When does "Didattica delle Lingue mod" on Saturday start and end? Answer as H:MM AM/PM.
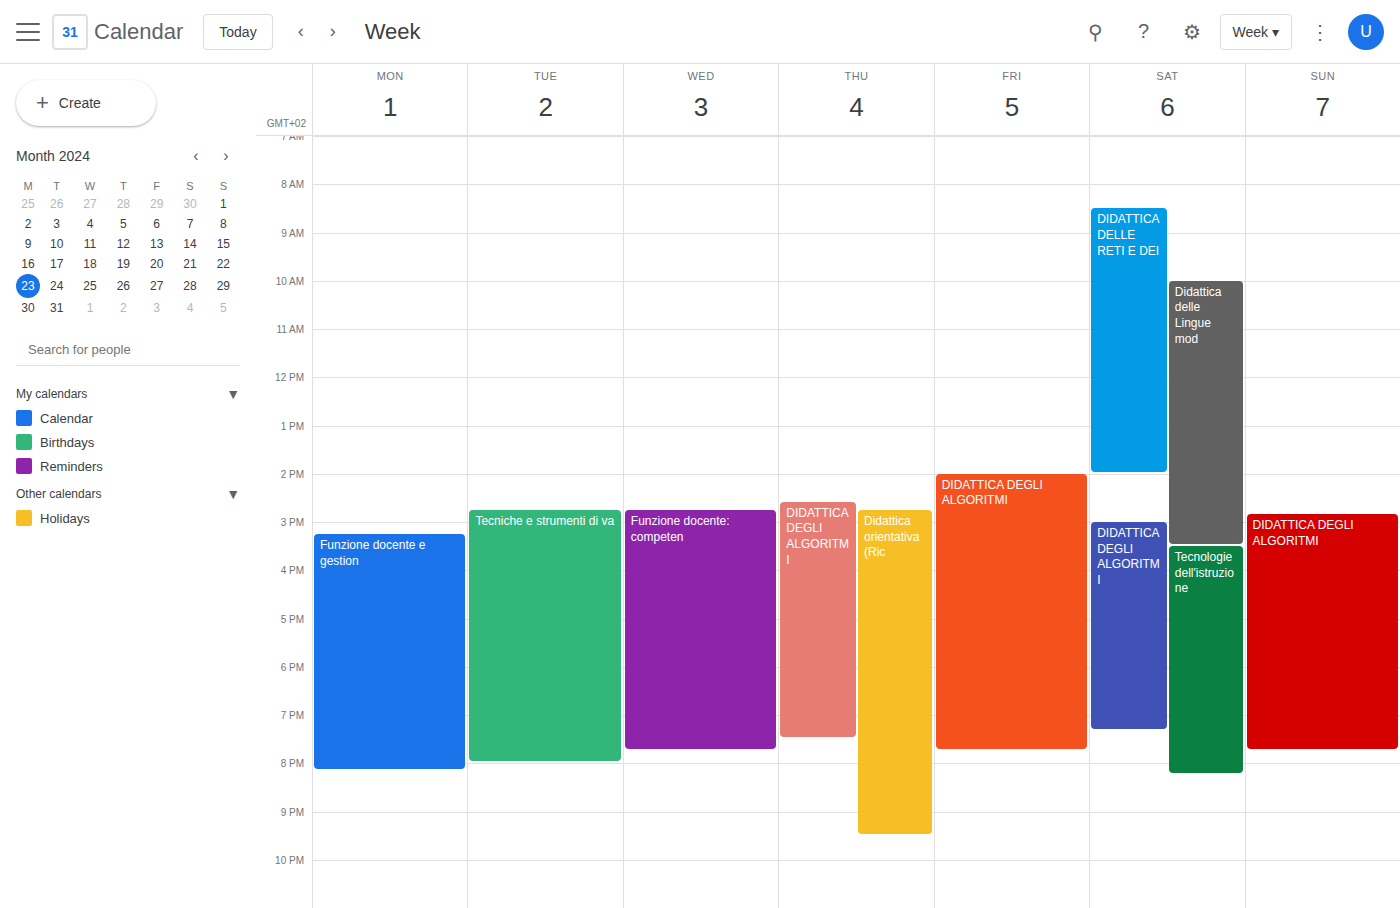
10:00 AM to 3:30 PM